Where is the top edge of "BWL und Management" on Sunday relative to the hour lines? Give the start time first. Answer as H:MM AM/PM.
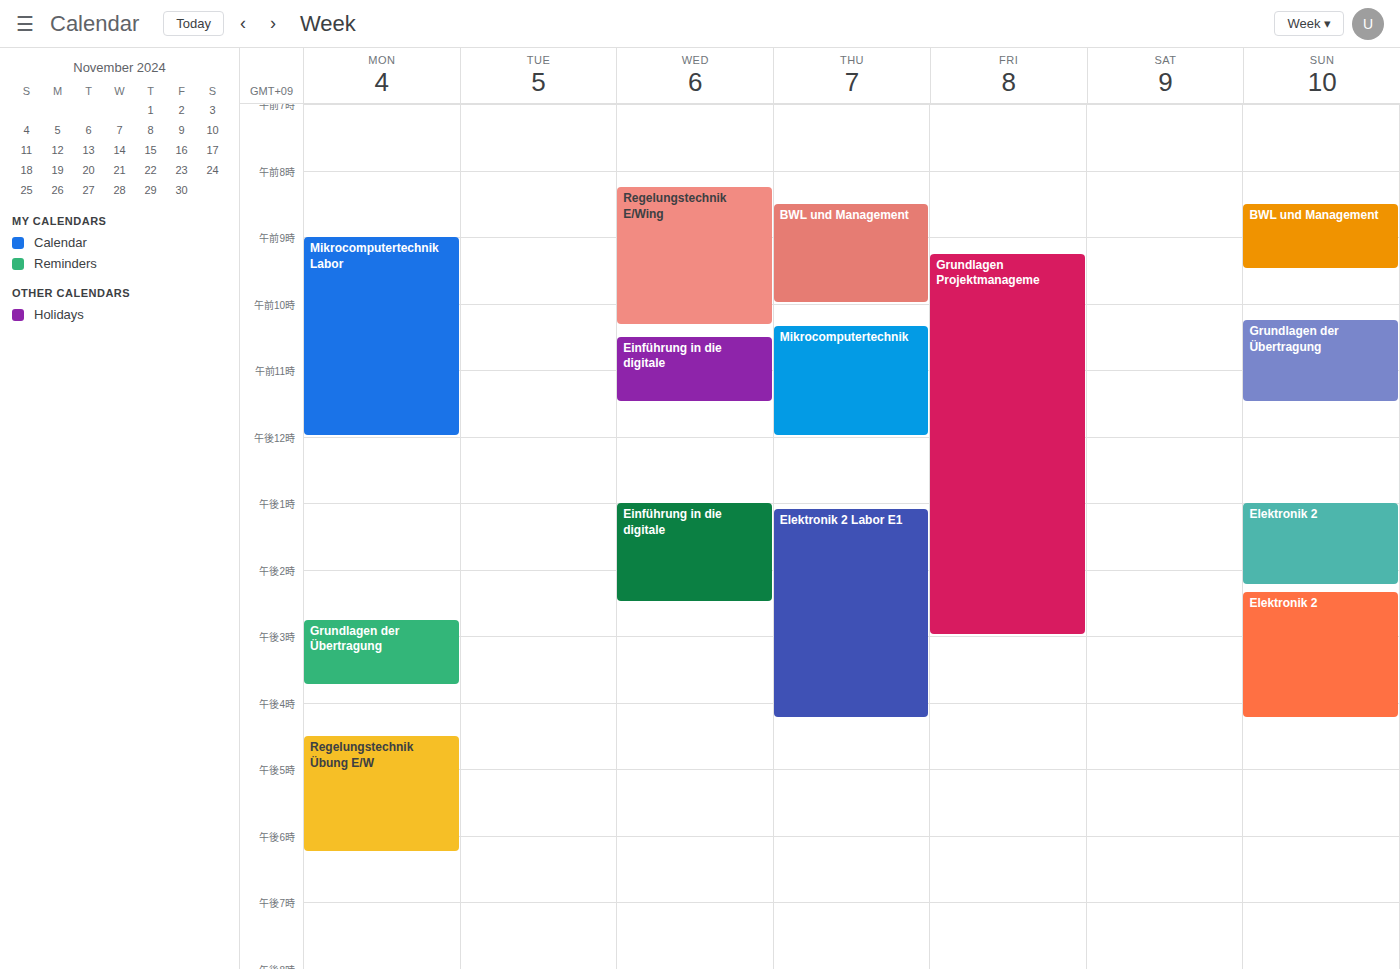
8:30 AM -- halfway between the 8 AM and 9 AM lines.